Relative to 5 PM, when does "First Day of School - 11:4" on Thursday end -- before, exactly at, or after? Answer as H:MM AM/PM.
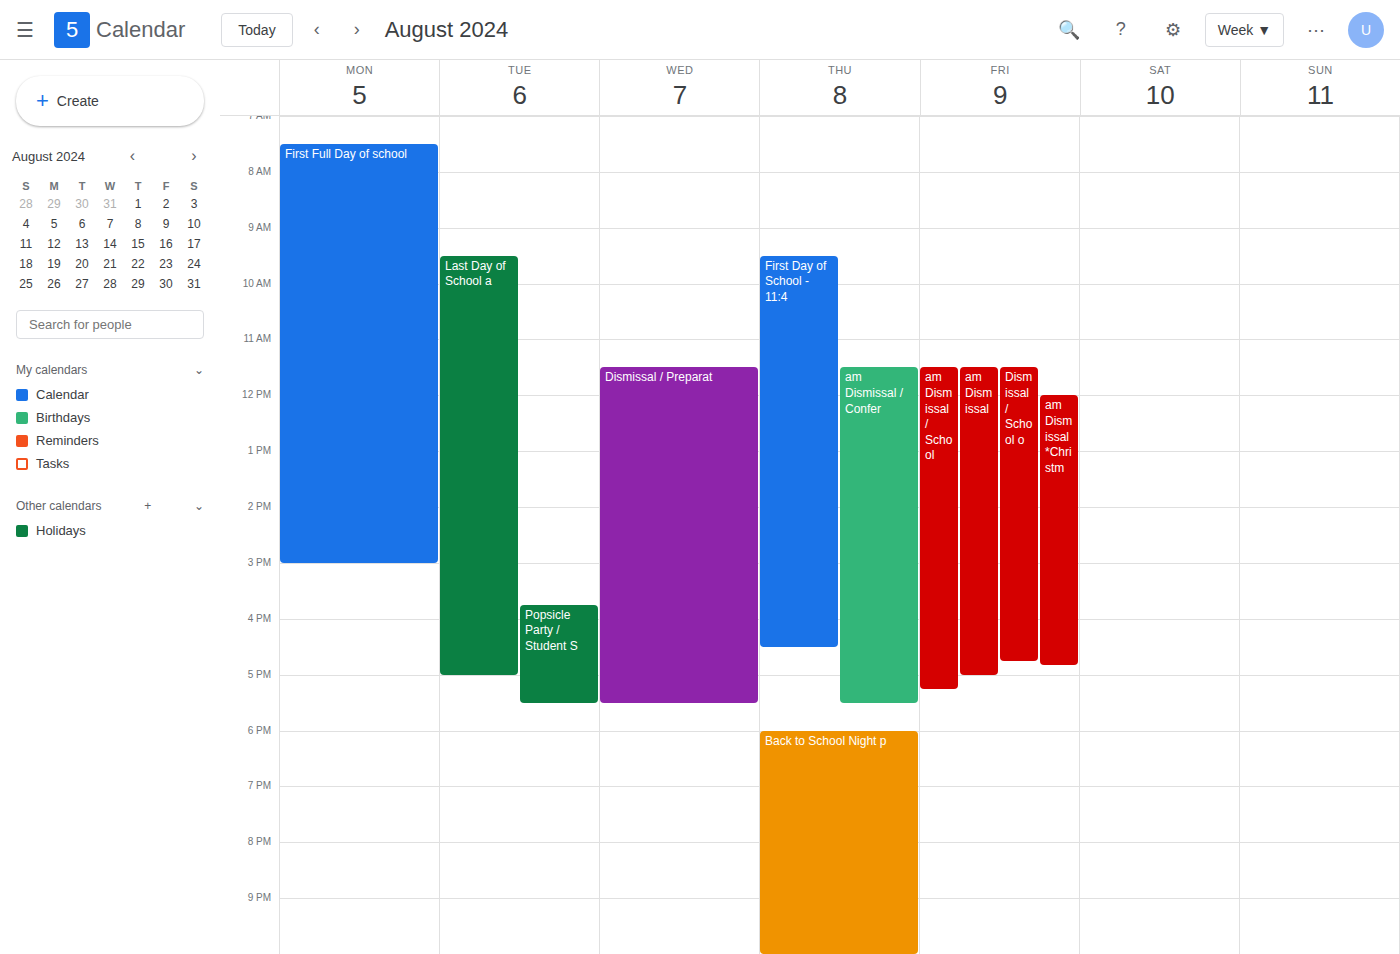
4:30 PM -- before 5 PM, 30 minutes above the 5 PM line.